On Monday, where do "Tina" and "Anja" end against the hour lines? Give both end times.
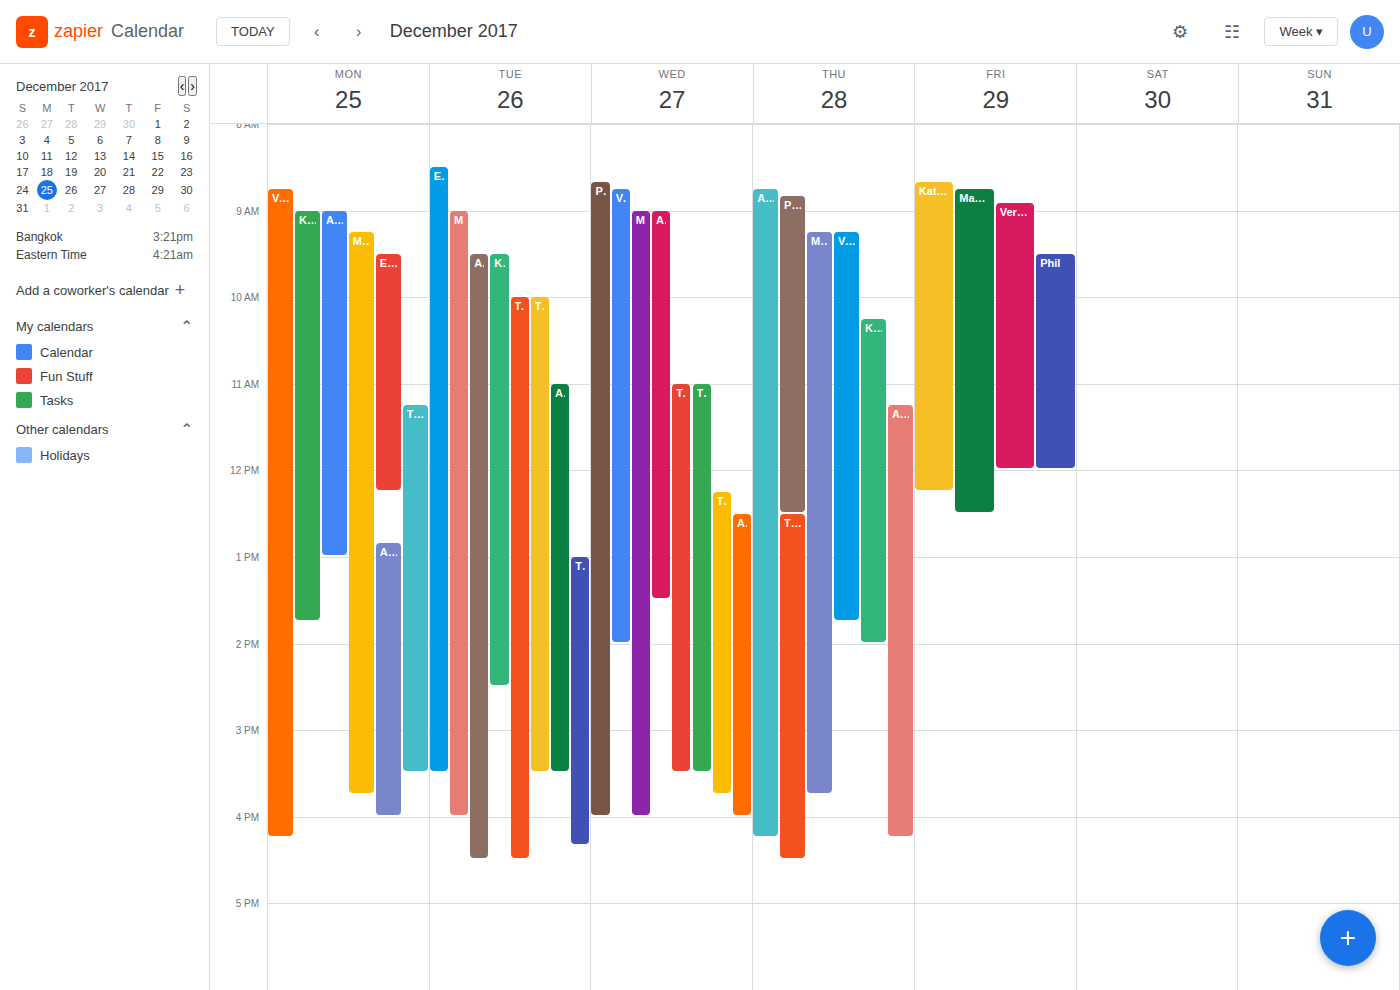
"Tina": 3:30 PM, halfway between the 3 PM and 4 PM lines. "Anja": 4:00 PM, exactly on the 4 PM line.